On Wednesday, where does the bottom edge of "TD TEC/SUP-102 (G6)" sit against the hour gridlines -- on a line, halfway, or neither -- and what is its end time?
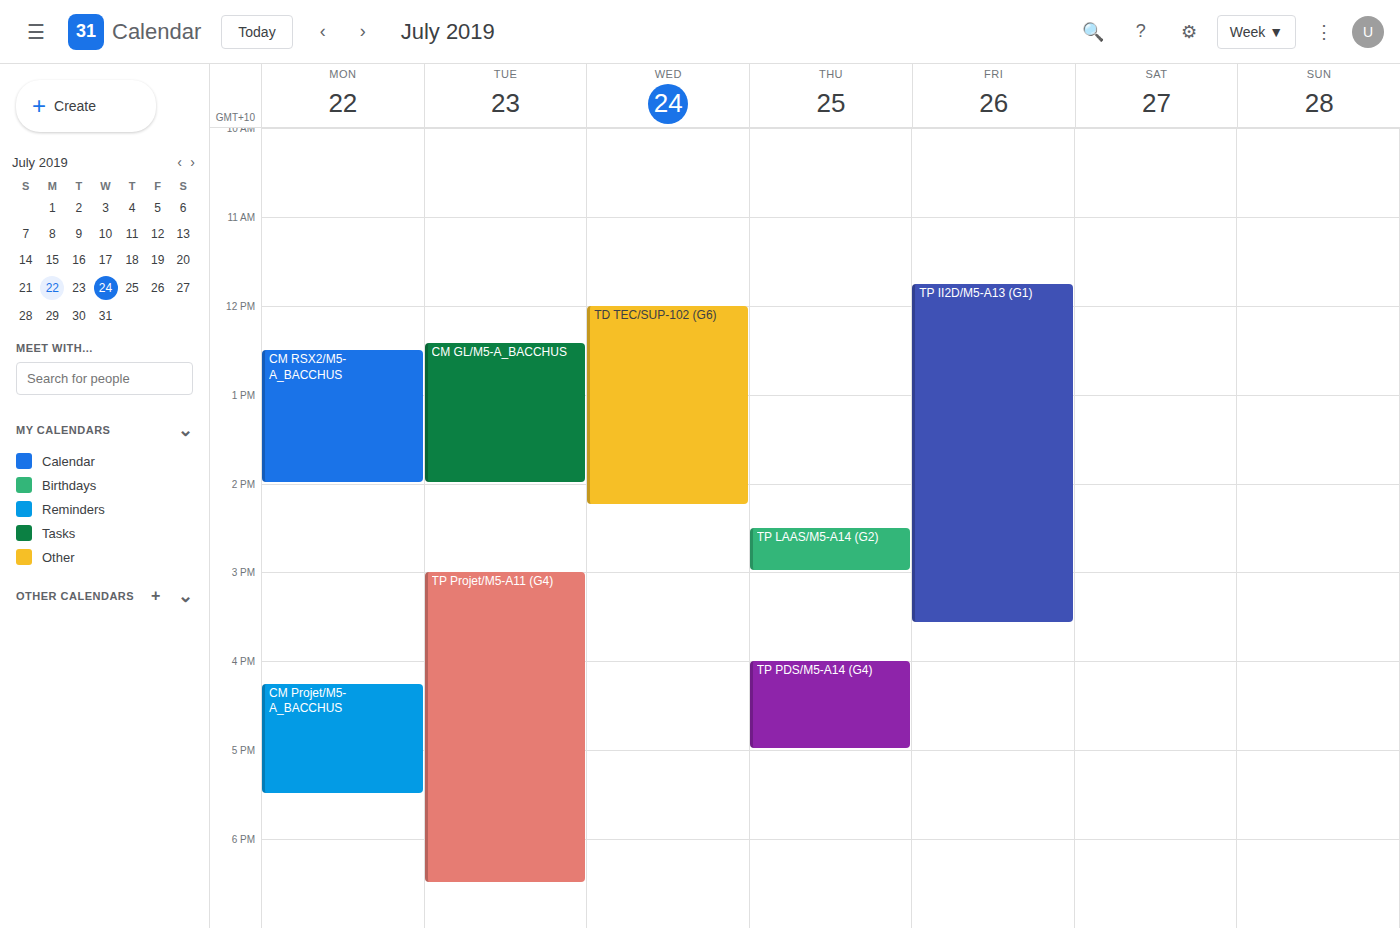
14:15 -- neither: a quarter of the way from the 14:00 line to the 15:00 line.